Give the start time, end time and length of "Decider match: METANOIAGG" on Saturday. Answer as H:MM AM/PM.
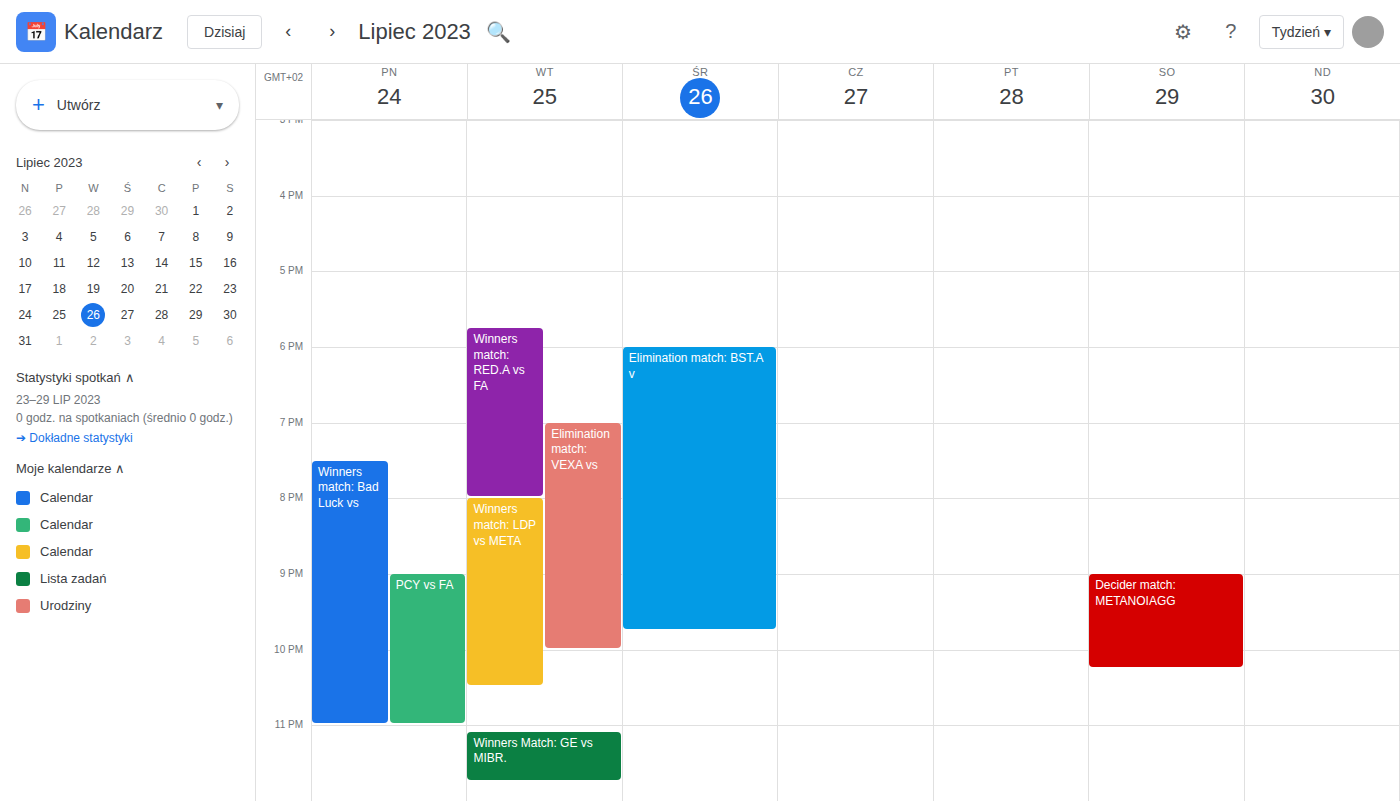
9:00 PM to 10:15 PM, 1 hour 15 minutes